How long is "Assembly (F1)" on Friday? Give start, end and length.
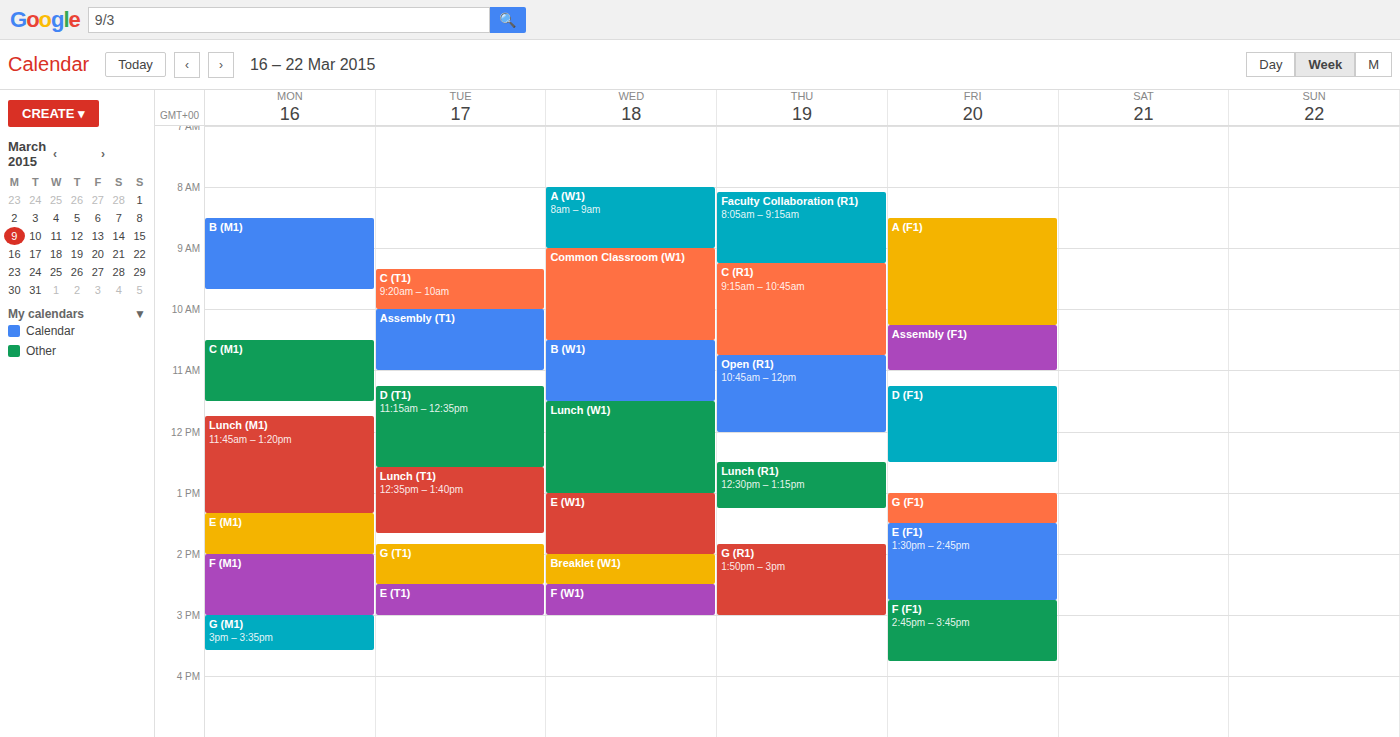
10:15 AM to 11:00 AM, 45 minutes